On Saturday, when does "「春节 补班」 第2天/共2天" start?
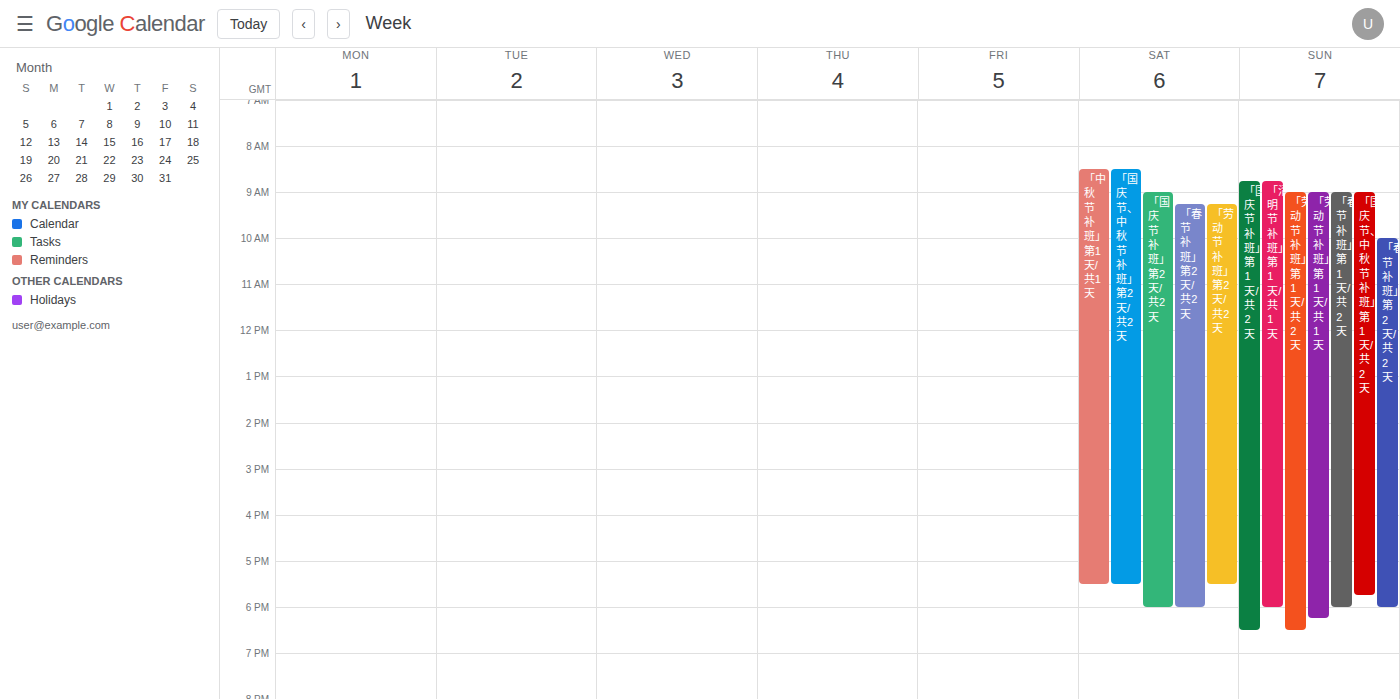
9:15 AM